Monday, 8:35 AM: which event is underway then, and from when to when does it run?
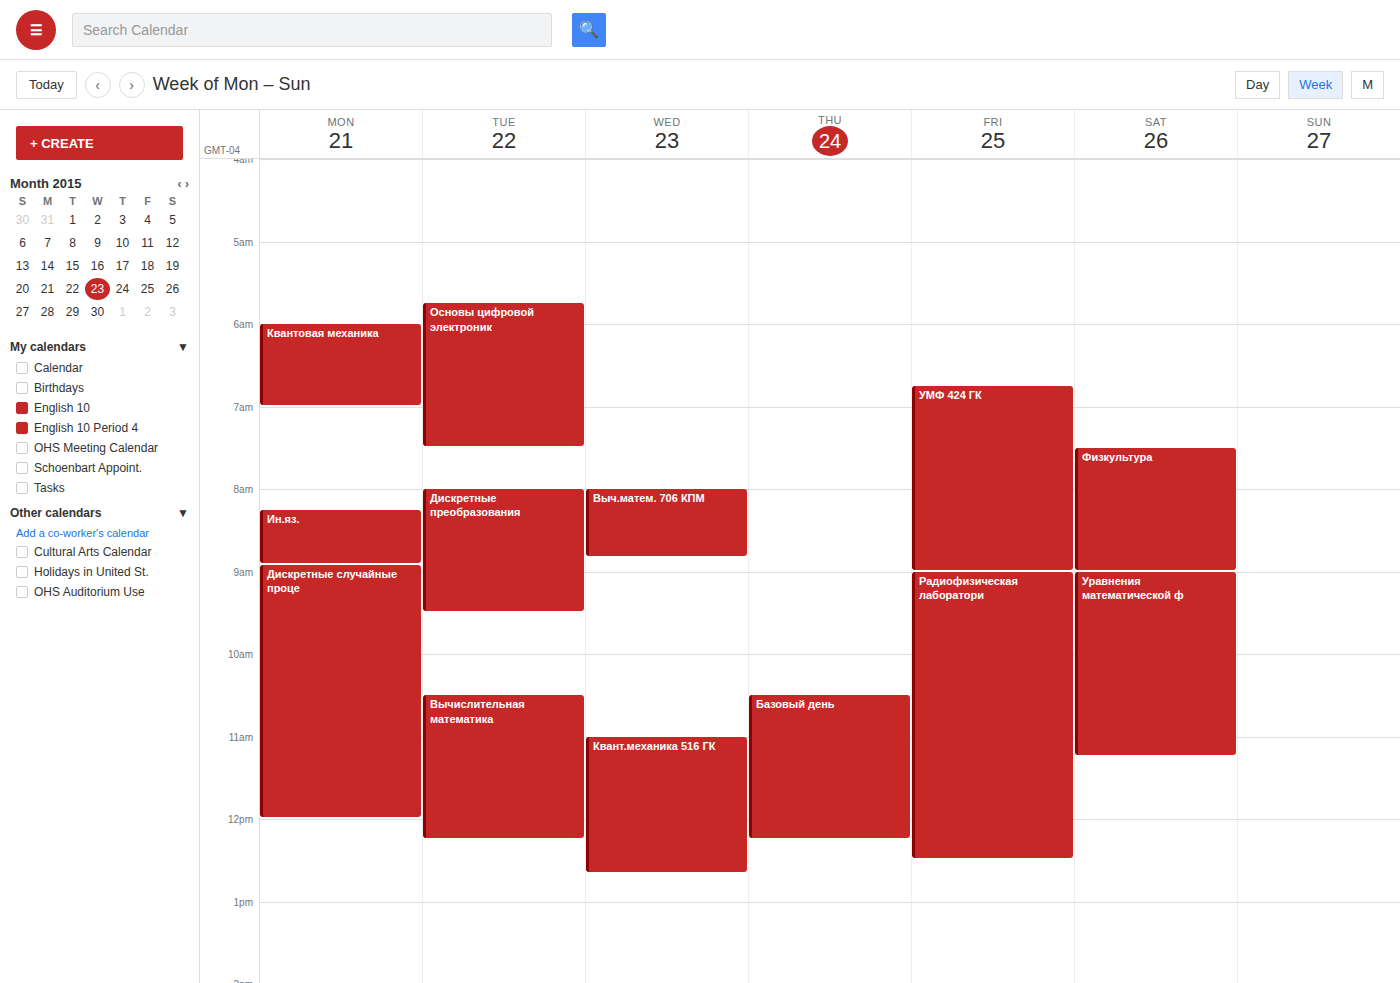
"Ин.яз.", 8:15 AM to 8:55 AM